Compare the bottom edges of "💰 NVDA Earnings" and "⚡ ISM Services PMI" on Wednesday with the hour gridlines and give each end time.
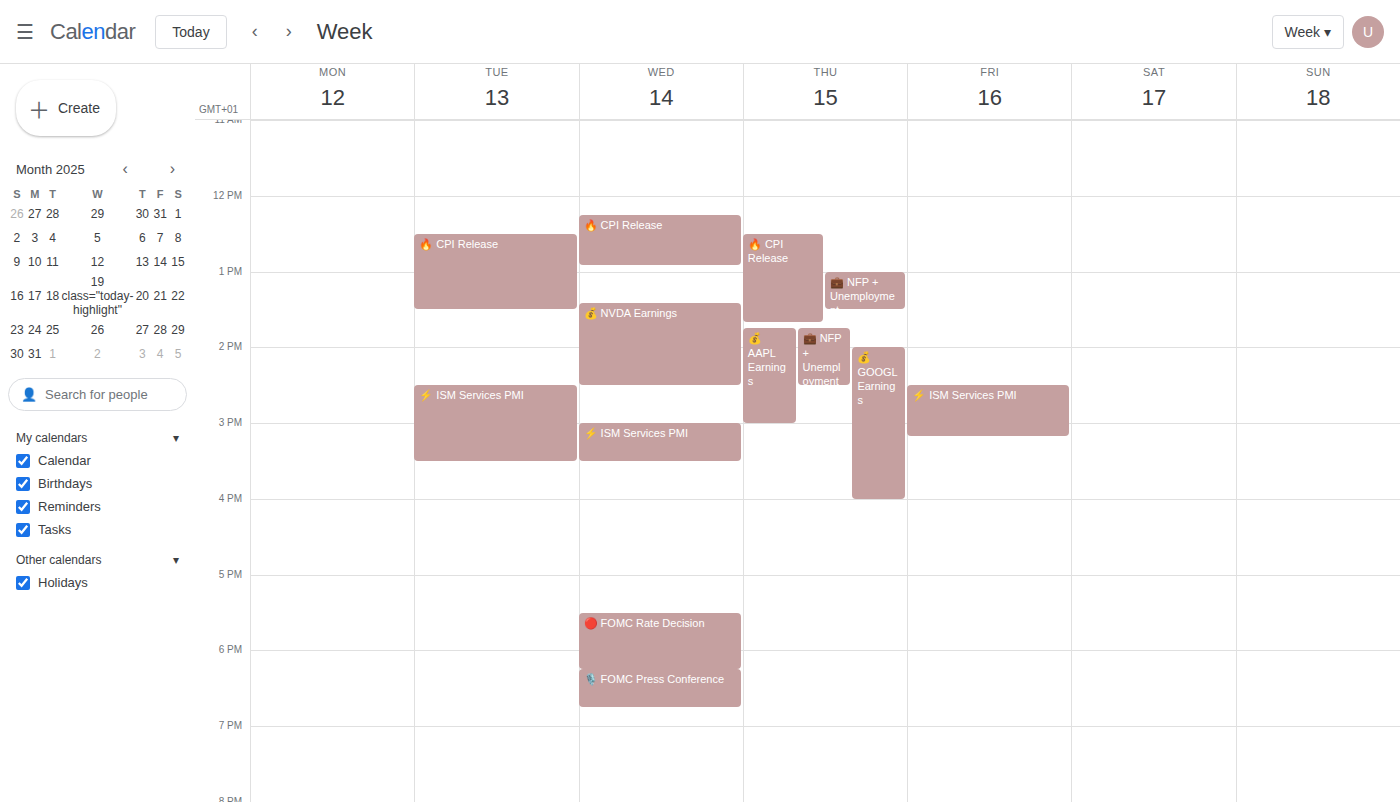
"💰 NVDA Earnings": 2:30 PM, halfway between the 2 PM and 3 PM lines. "⚡ ISM Services PMI": 3:30 PM, halfway between the 3 PM and 4 PM lines.